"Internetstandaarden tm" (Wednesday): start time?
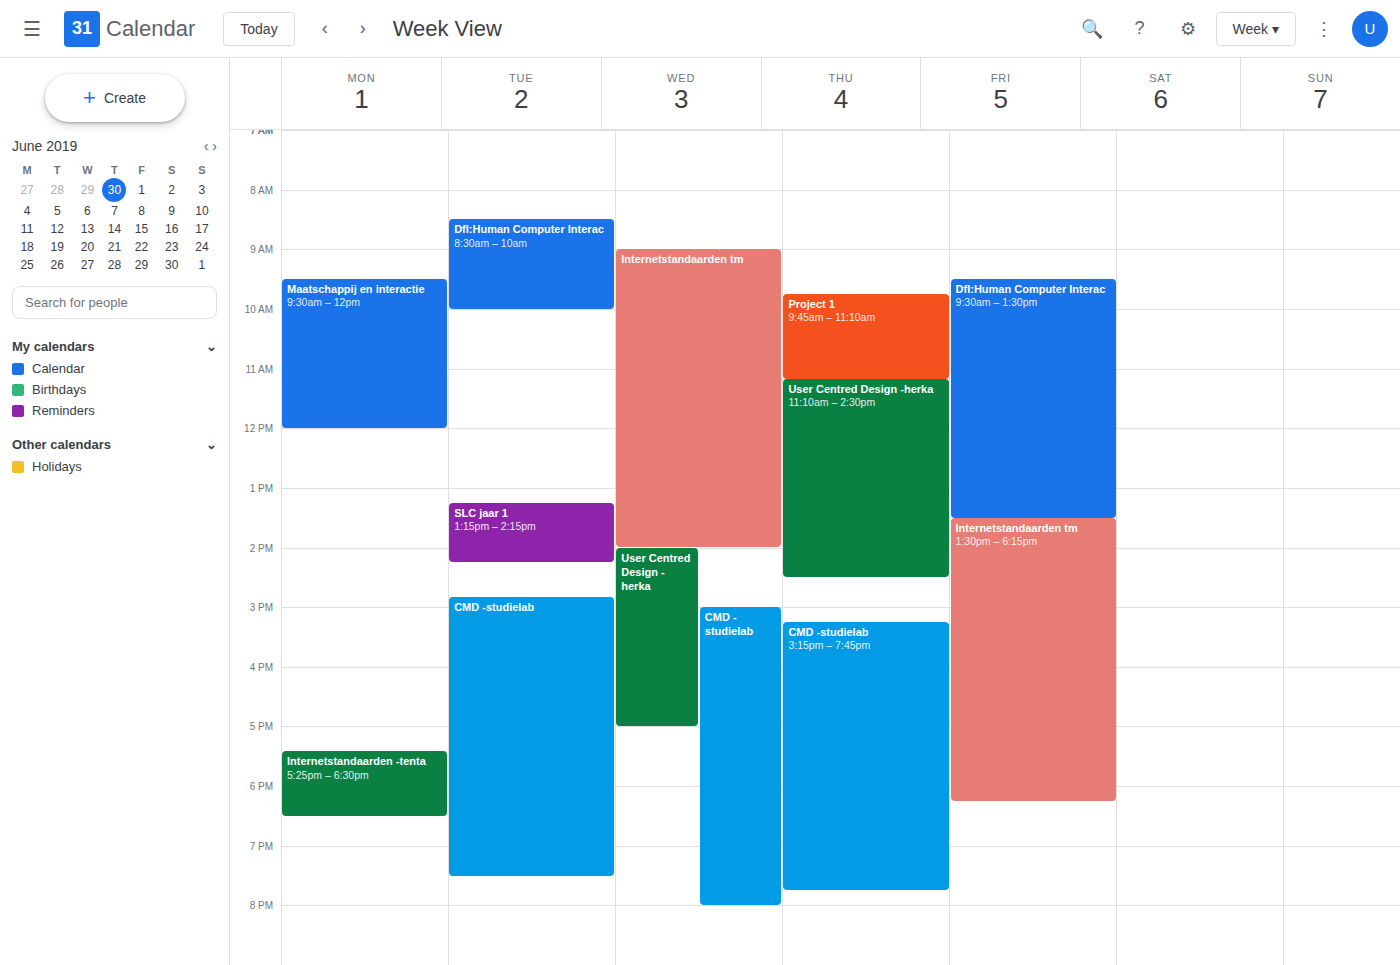
09:00